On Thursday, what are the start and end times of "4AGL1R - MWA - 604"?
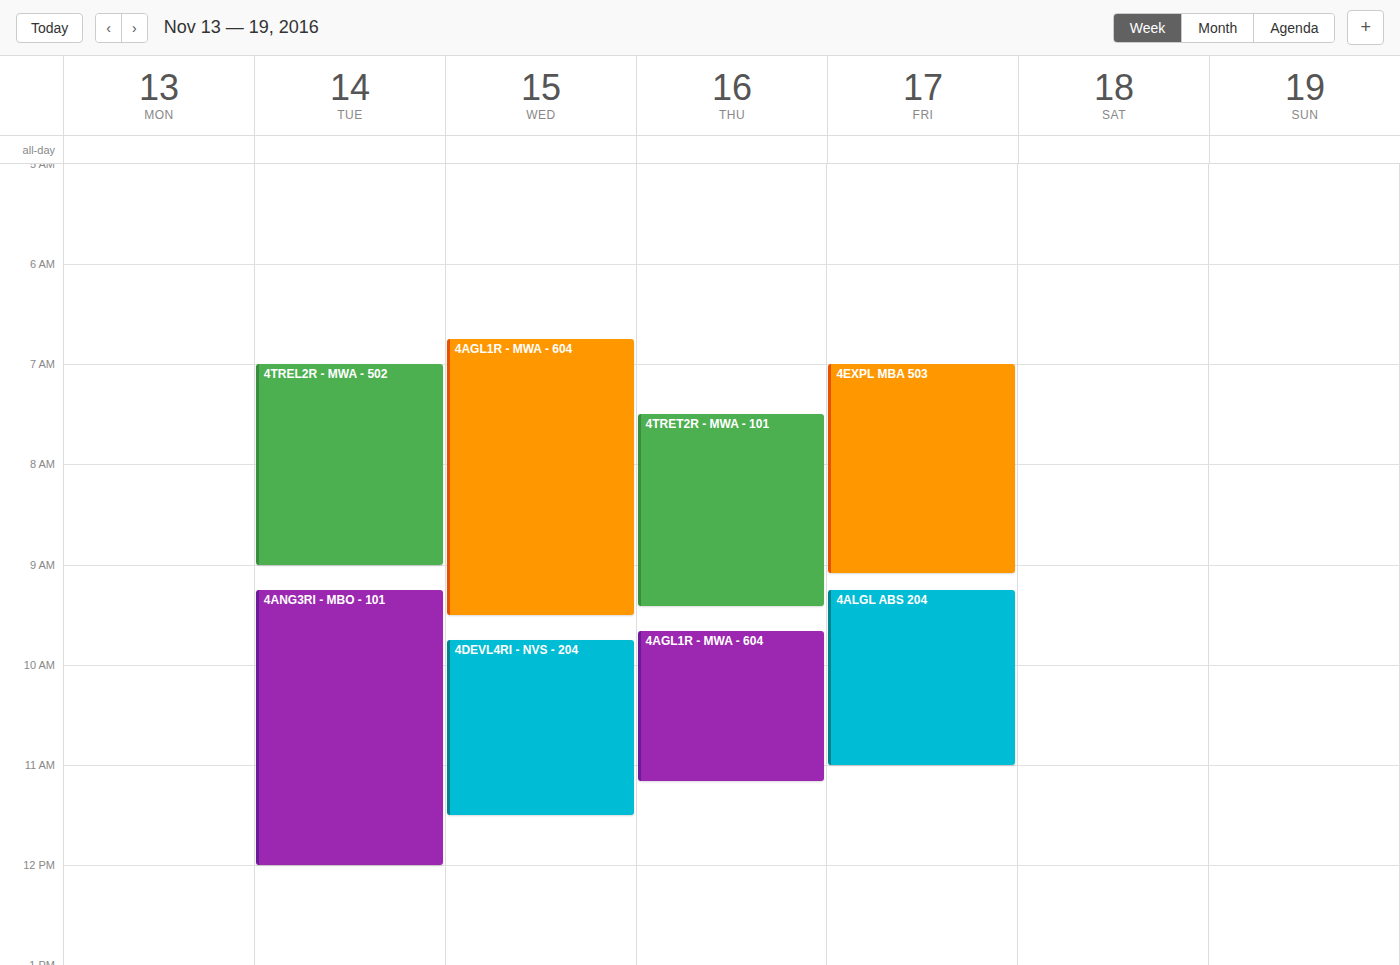
09:40 to 11:10